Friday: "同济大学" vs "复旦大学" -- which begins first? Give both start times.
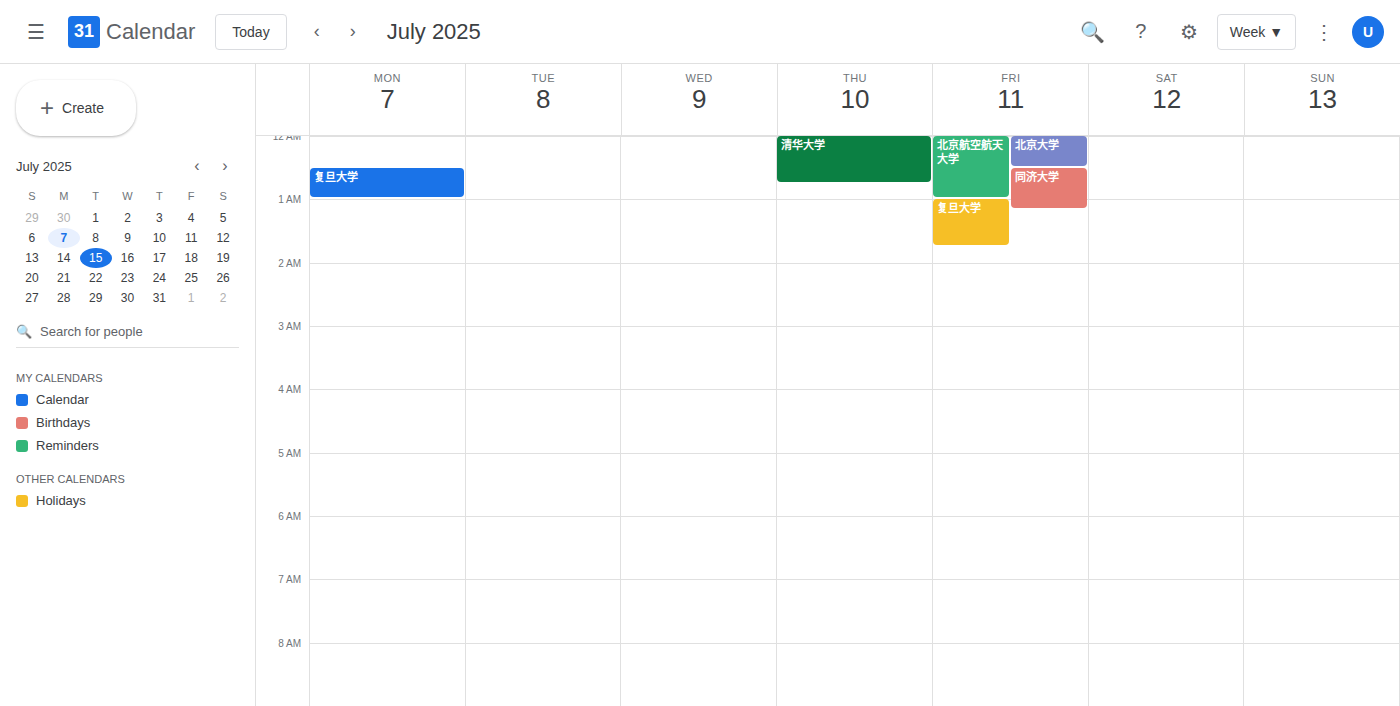
"同济大学" 12:30 AM; "复旦大学" 1:00 AM.